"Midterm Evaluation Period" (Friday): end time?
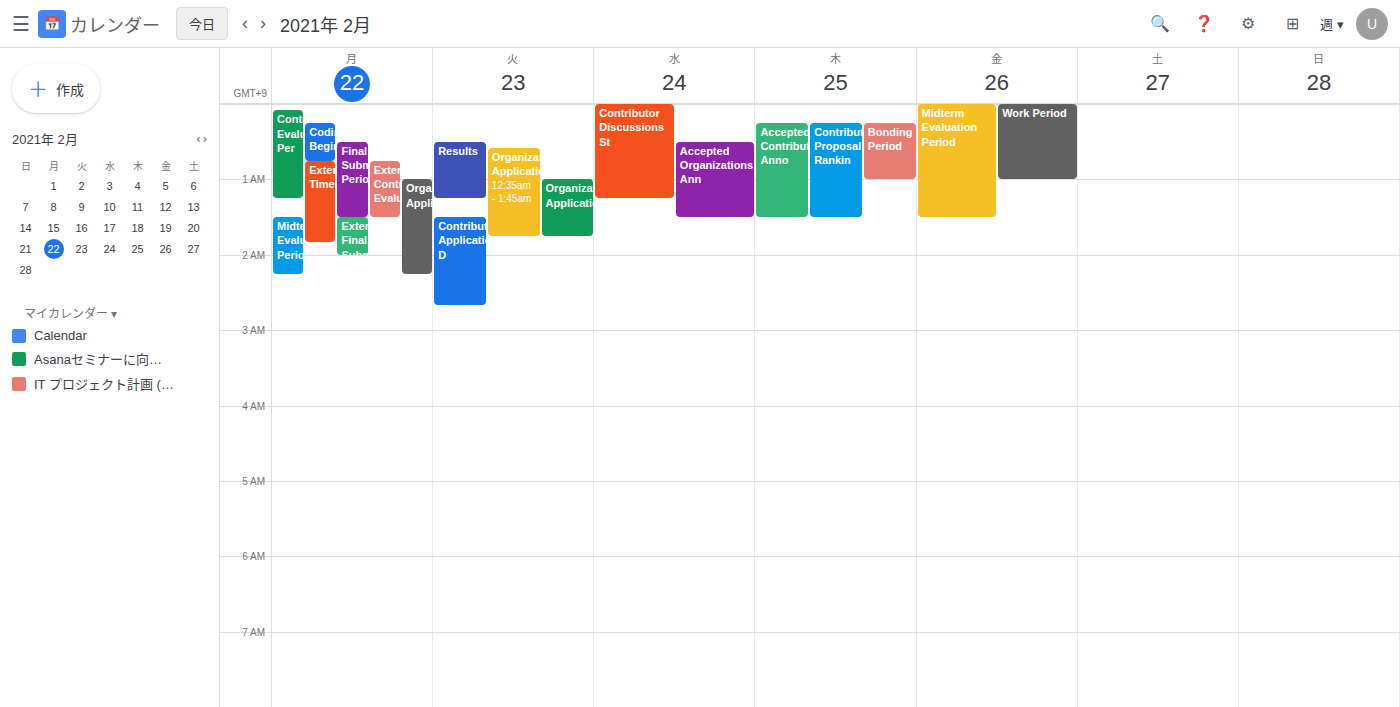
1:30 AM